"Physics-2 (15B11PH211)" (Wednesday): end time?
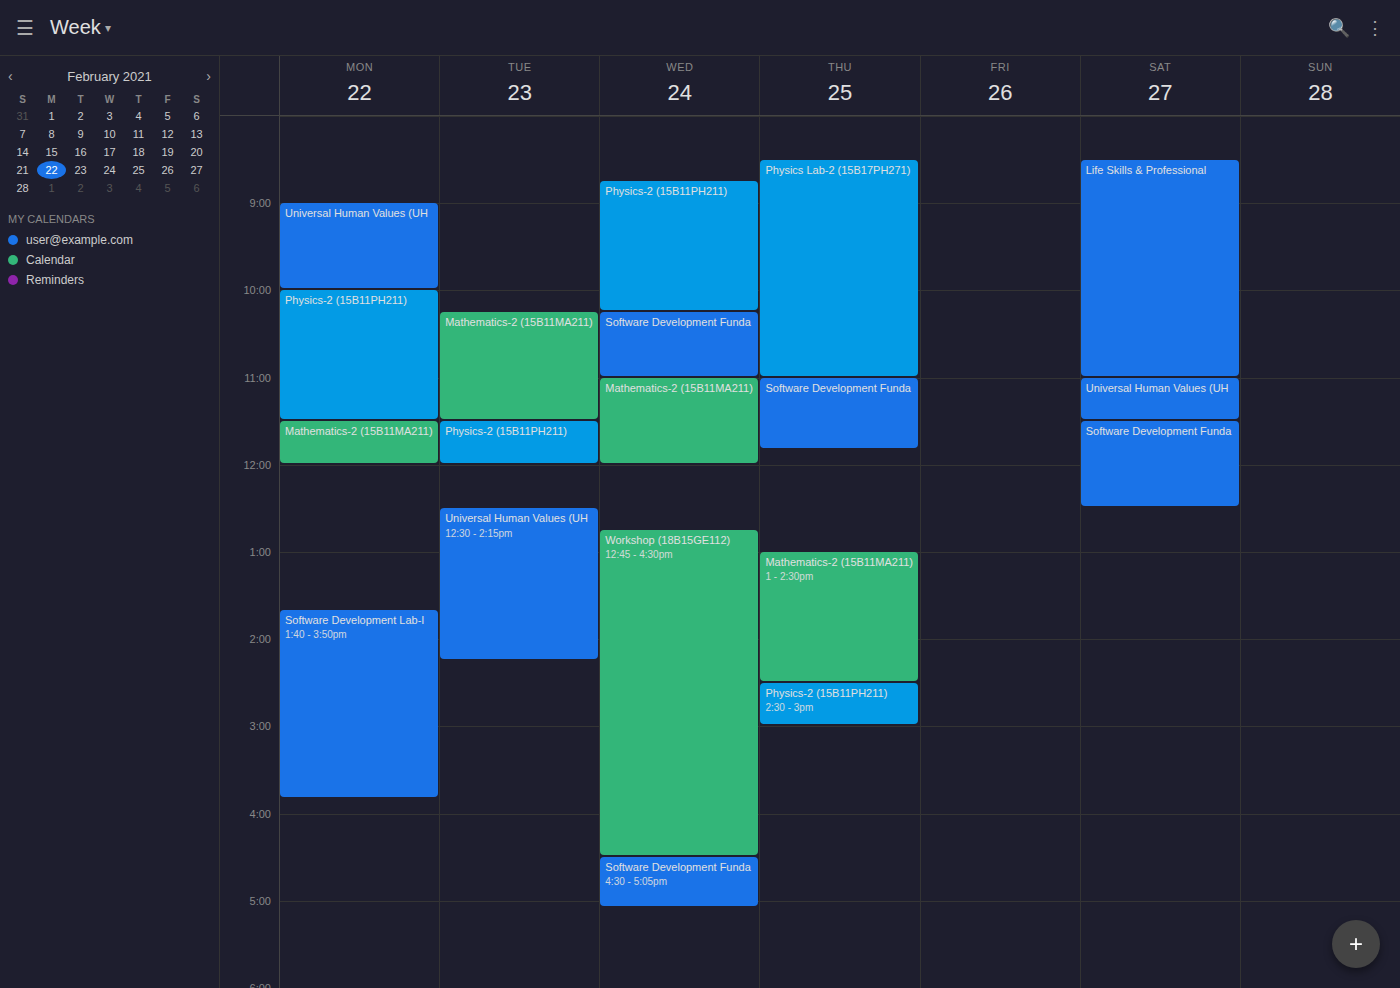
10:15 AM